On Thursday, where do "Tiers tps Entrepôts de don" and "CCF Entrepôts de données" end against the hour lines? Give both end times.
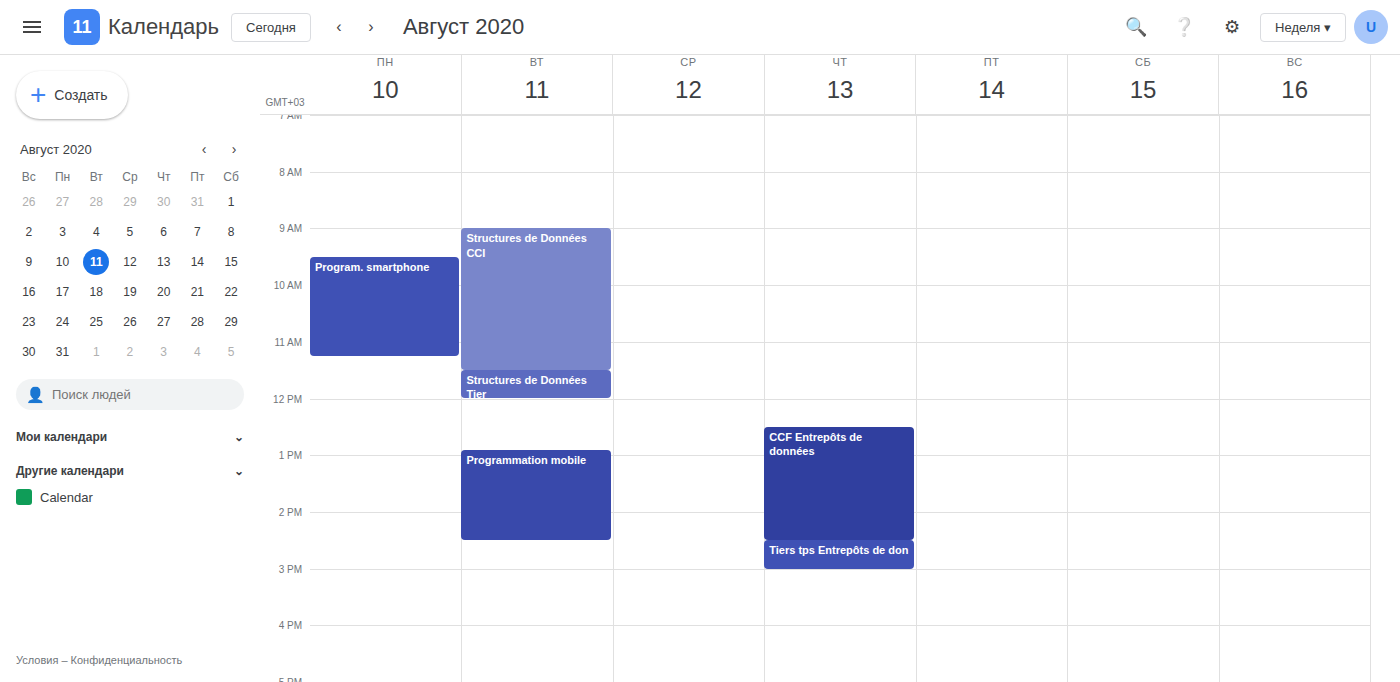
"Tiers tps Entrepôts de don": 3:00 PM, exactly on the 3 PM line. "CCF Entrepôts de données": 2:30 PM, halfway between the 2 PM and 3 PM lines.